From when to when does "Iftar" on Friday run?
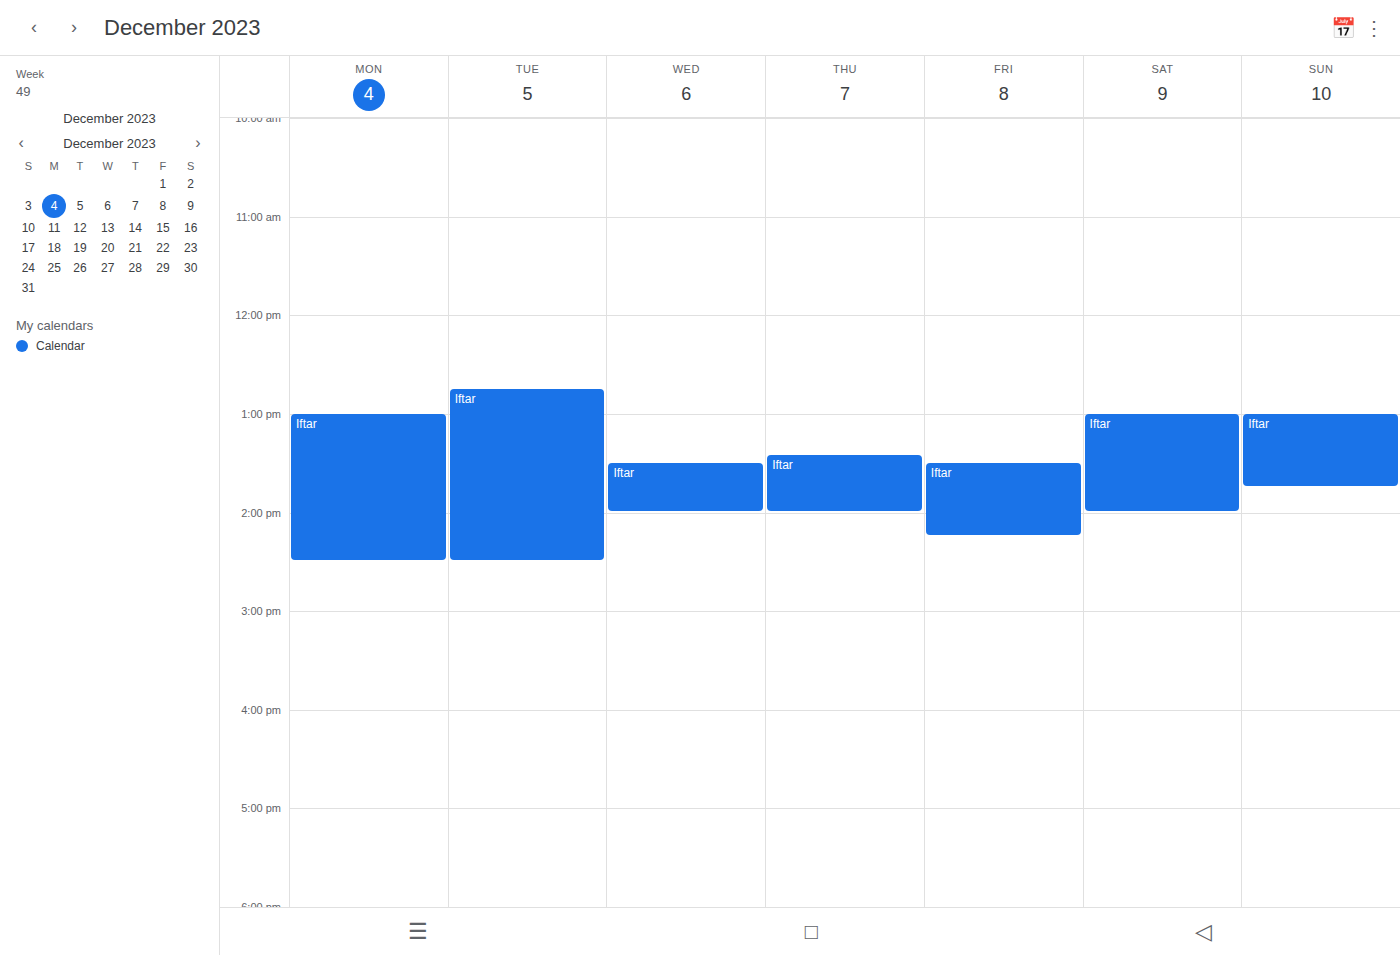
1:30 PM to 2:15 PM